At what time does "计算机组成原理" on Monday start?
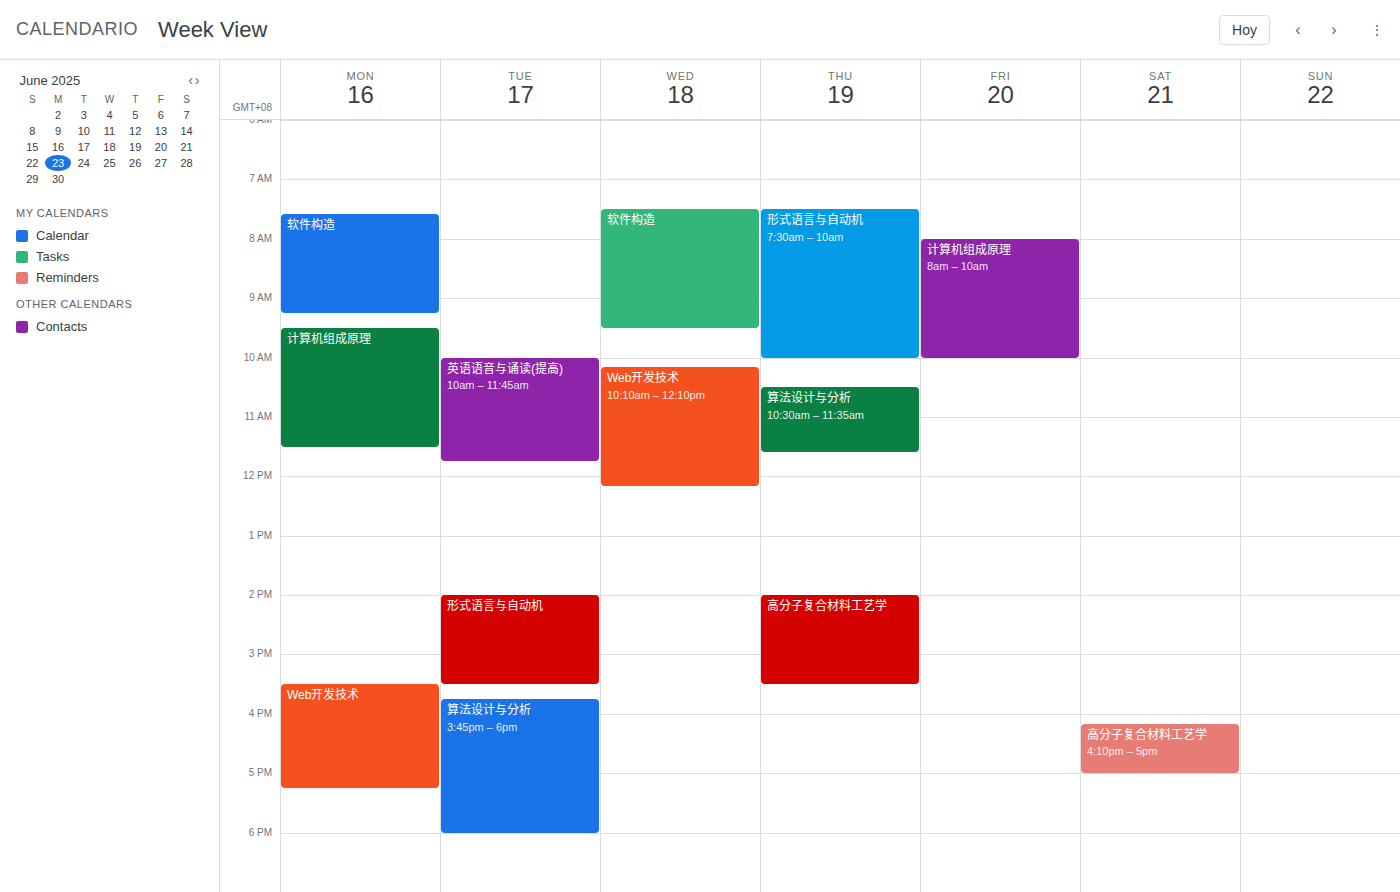
9:30 AM